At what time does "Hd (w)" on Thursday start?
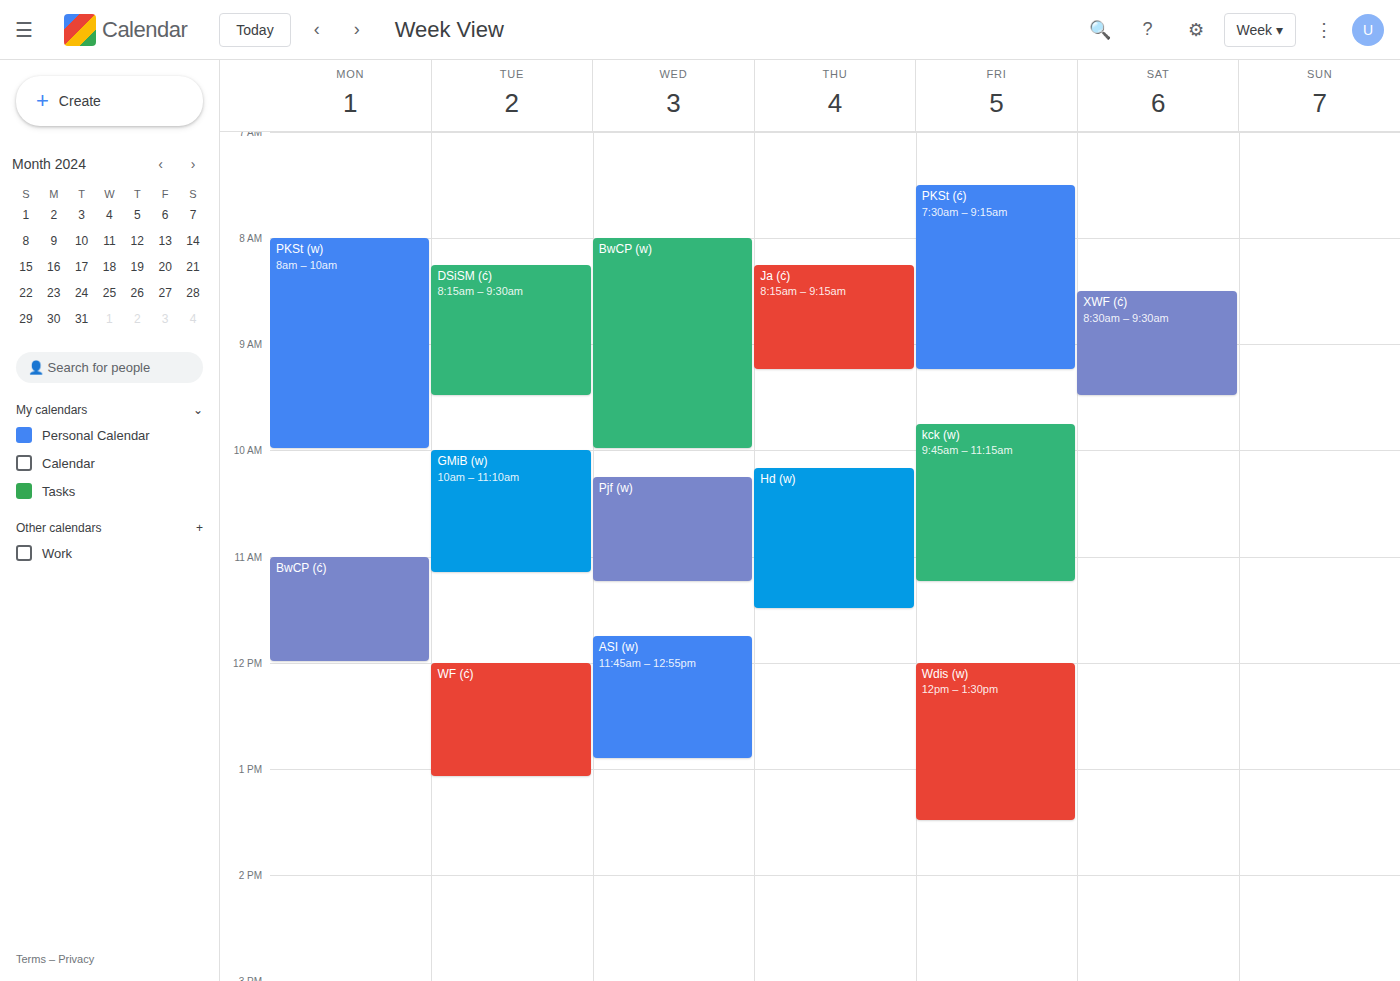
10:10 AM